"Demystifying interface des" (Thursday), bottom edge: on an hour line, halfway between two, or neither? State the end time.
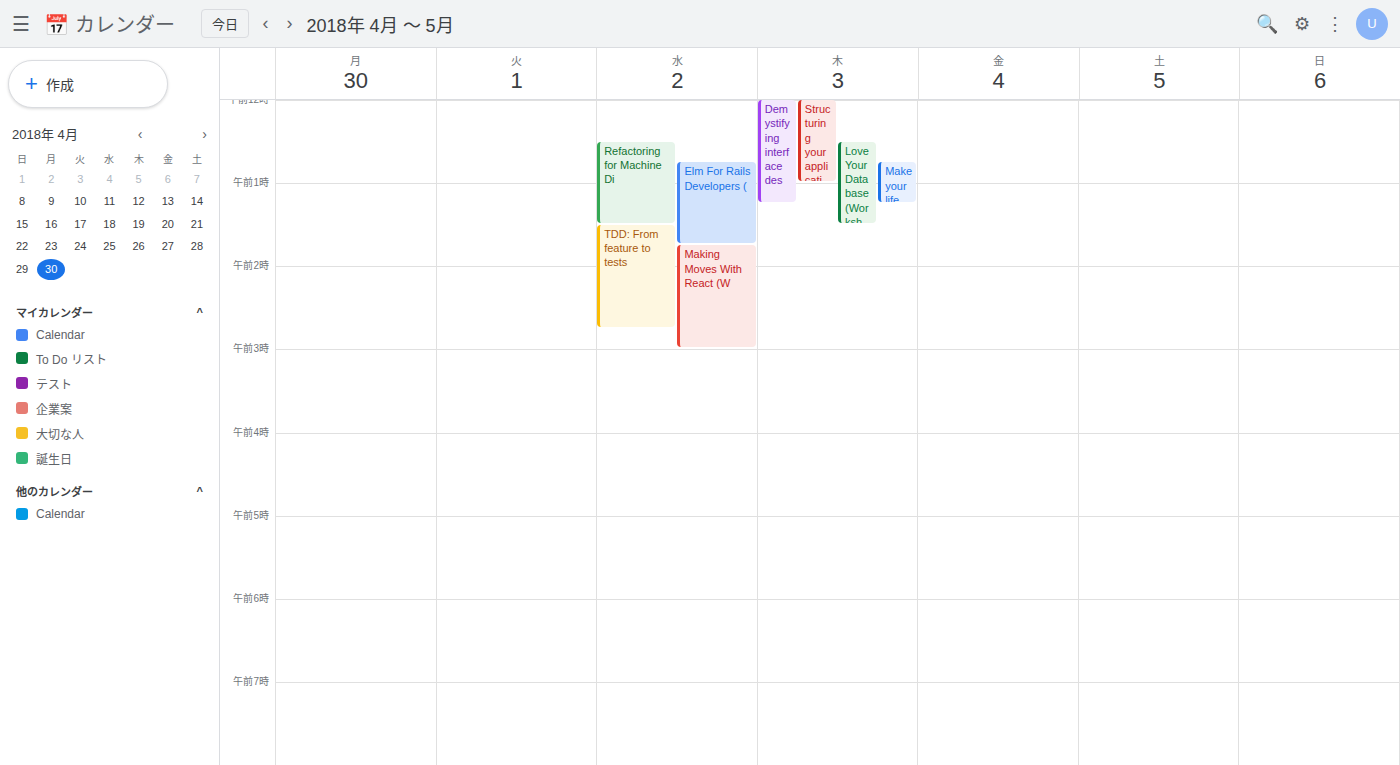
1:15 AM -- neither: a quarter of the way from the 1 AM line to the 2 AM line.